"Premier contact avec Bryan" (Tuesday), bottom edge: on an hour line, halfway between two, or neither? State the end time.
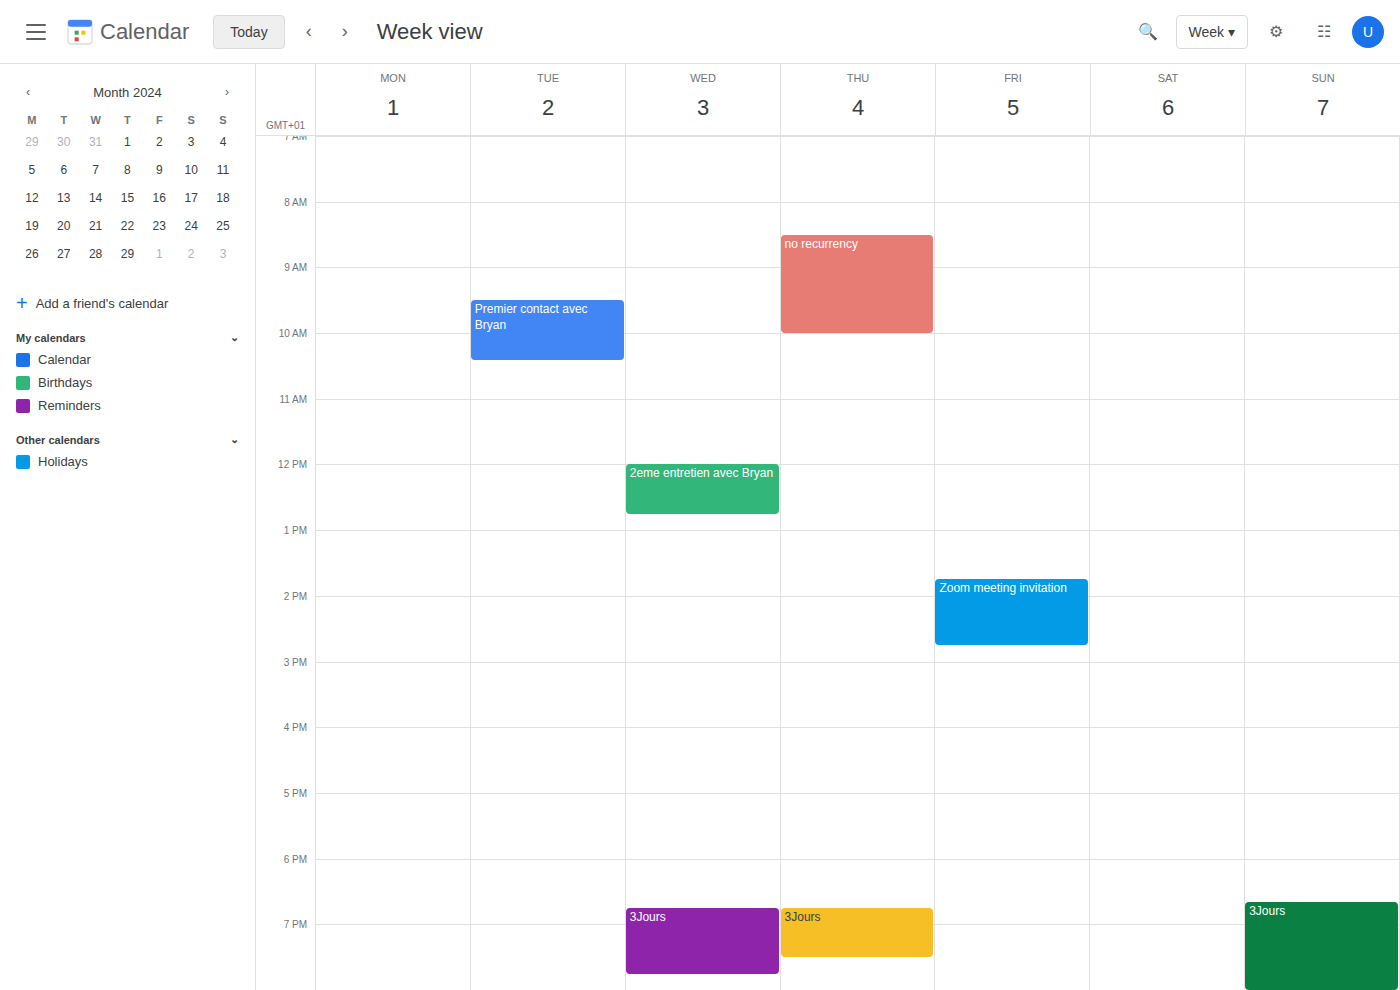
10:25 AM -- neither: 25 minutes below the 10 AM line and 35 minutes above the 11 AM line.